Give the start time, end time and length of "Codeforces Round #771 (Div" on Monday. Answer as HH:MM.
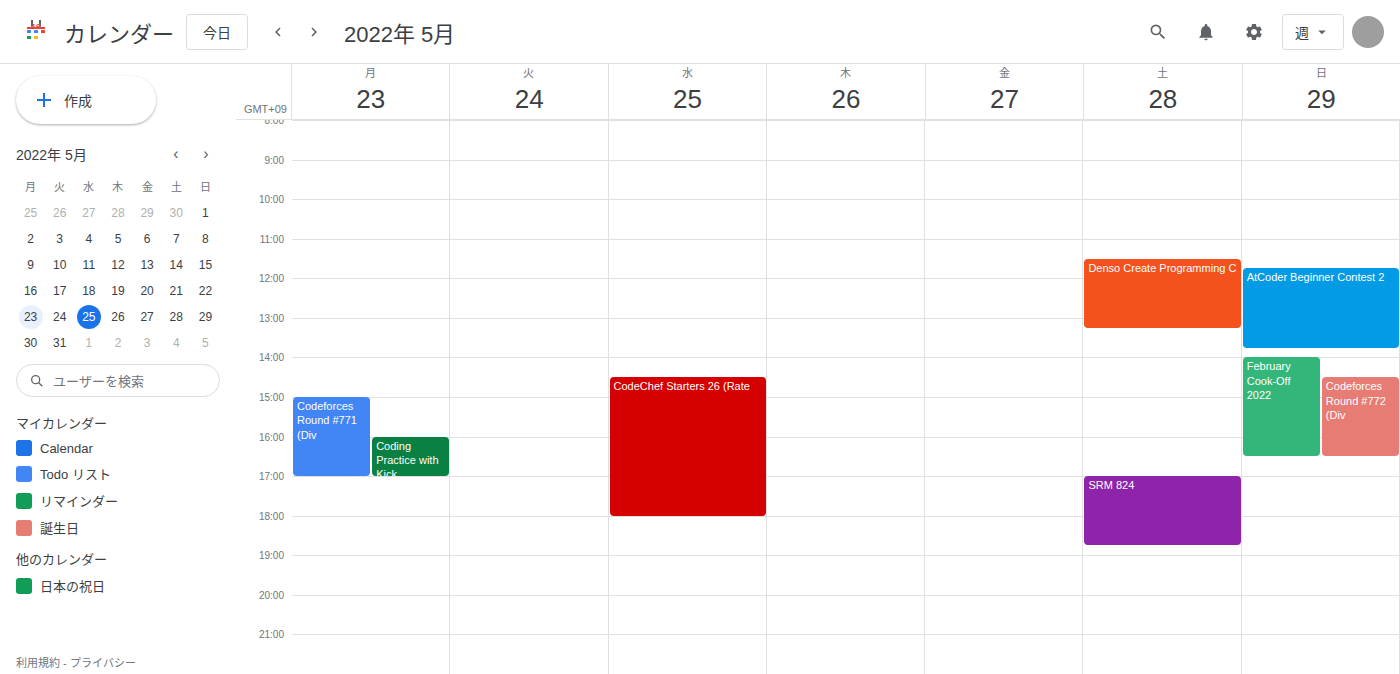
15:00 to 17:00, 2 hours